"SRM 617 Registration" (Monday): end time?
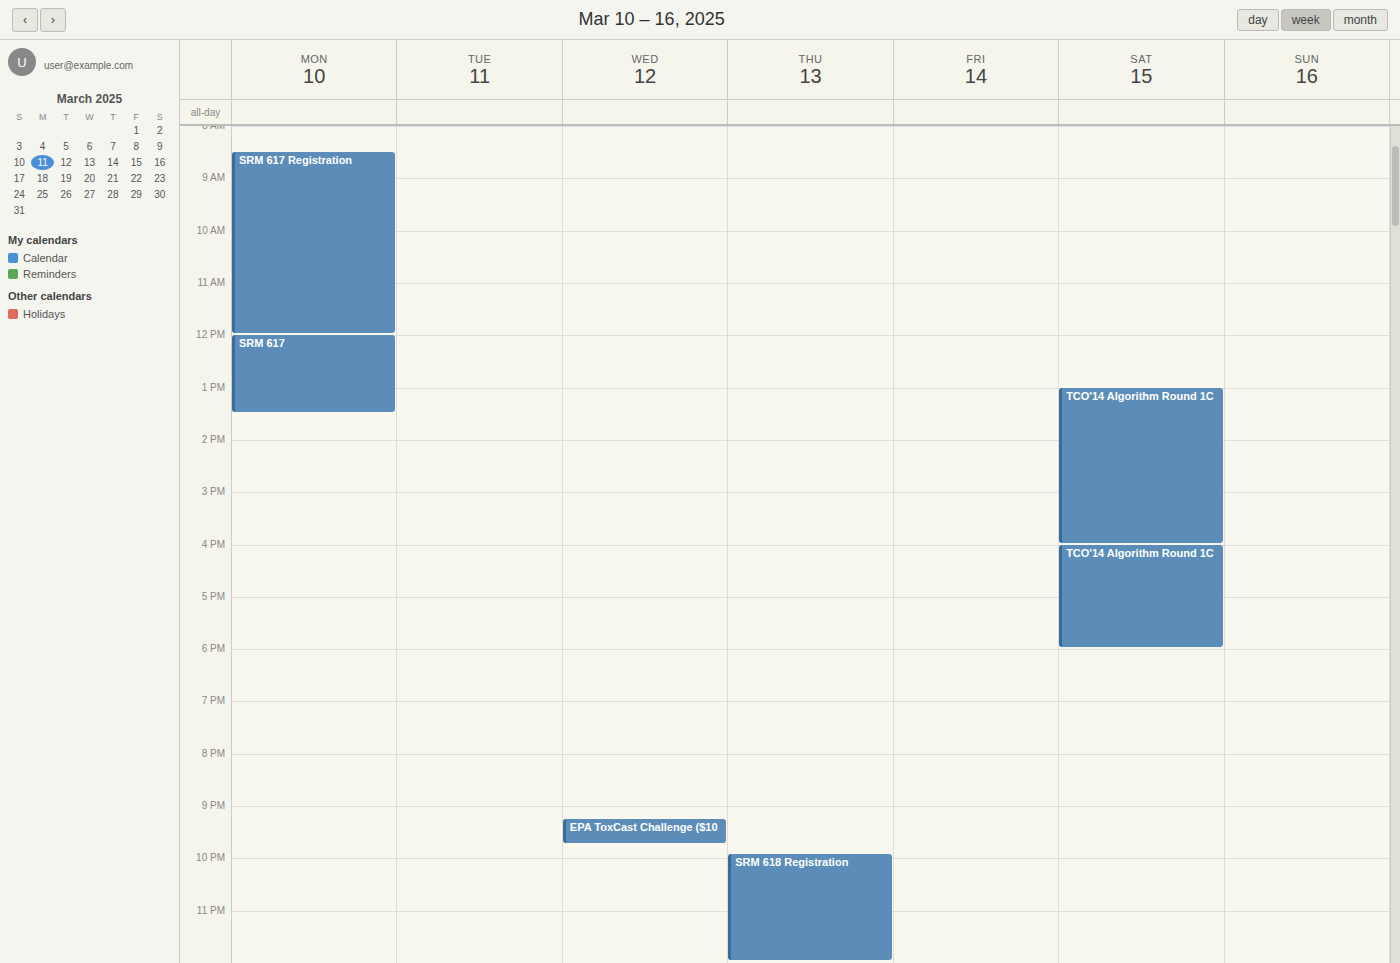
12:00 PM